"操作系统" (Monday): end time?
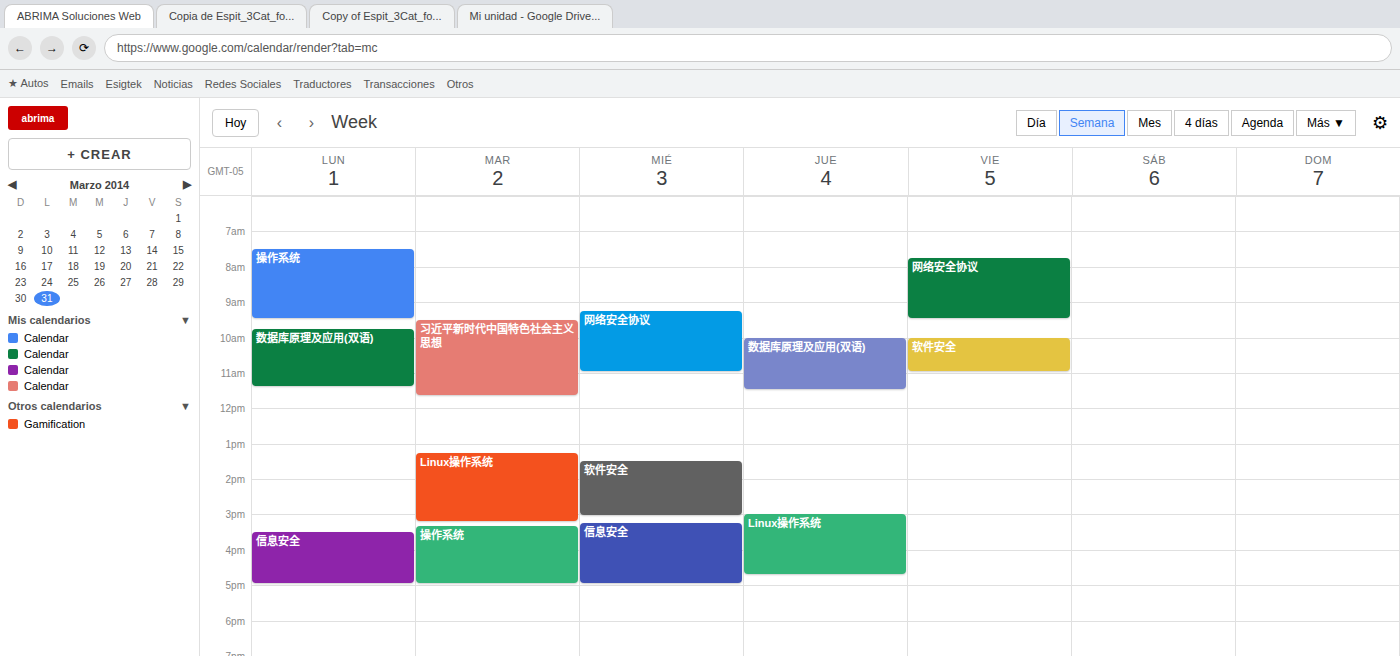
9:30 AM